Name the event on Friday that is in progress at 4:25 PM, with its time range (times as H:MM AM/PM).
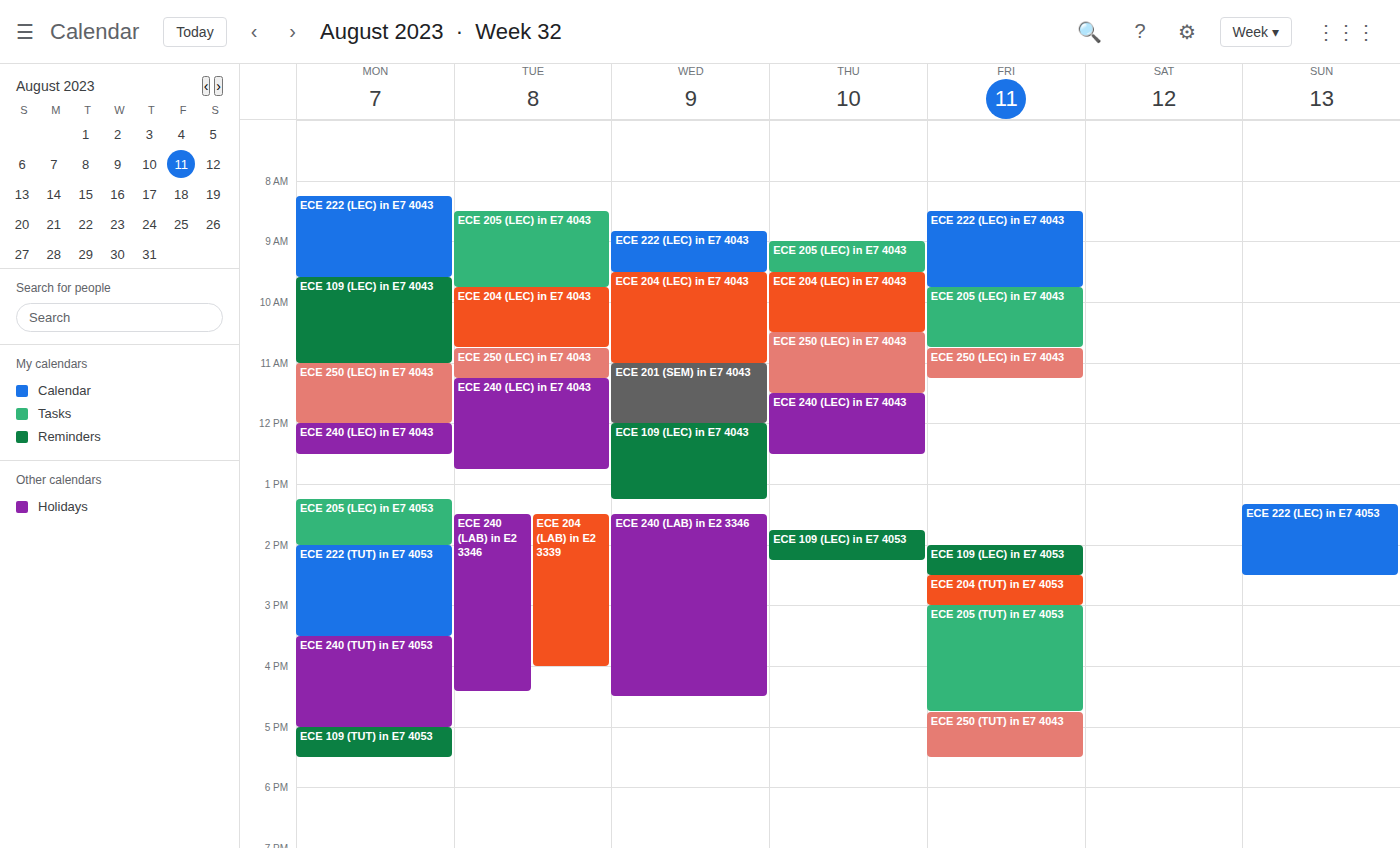
"ECE 205 (TUT) in E7 4053", 3:00 PM to 4:45 PM